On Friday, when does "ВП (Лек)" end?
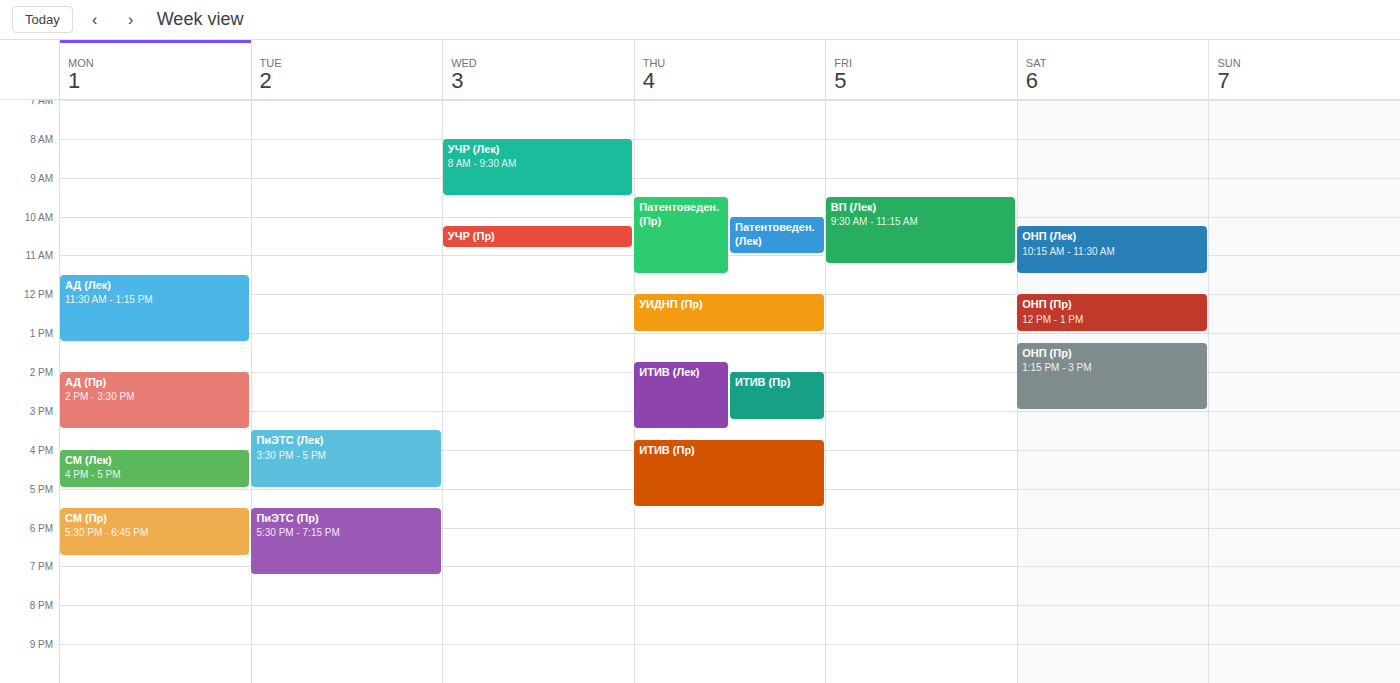
11:15 AM